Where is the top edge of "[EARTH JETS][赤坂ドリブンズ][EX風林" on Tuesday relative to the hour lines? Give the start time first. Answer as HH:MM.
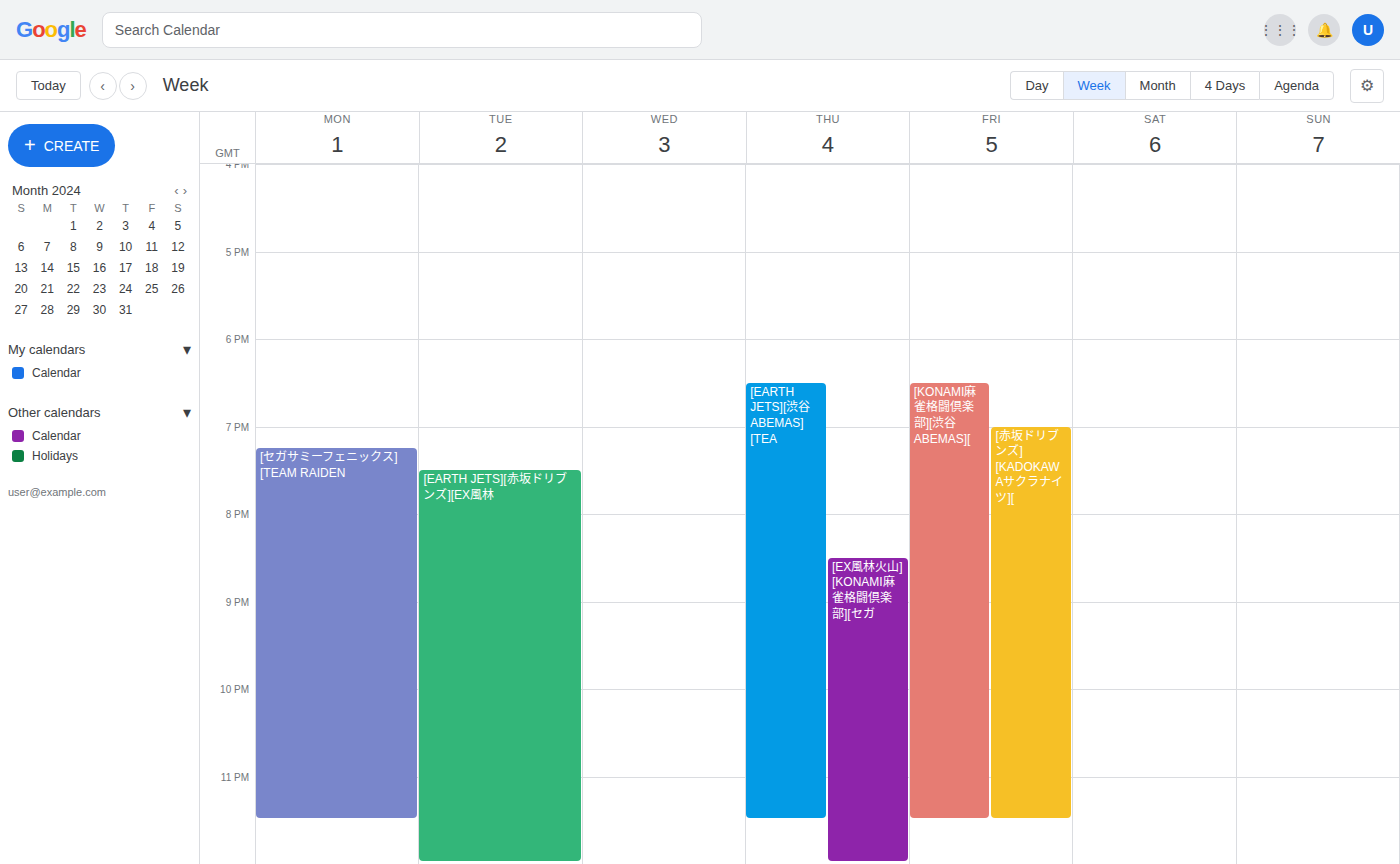
19:30 -- halfway between the 19:00 and 20:00 lines.